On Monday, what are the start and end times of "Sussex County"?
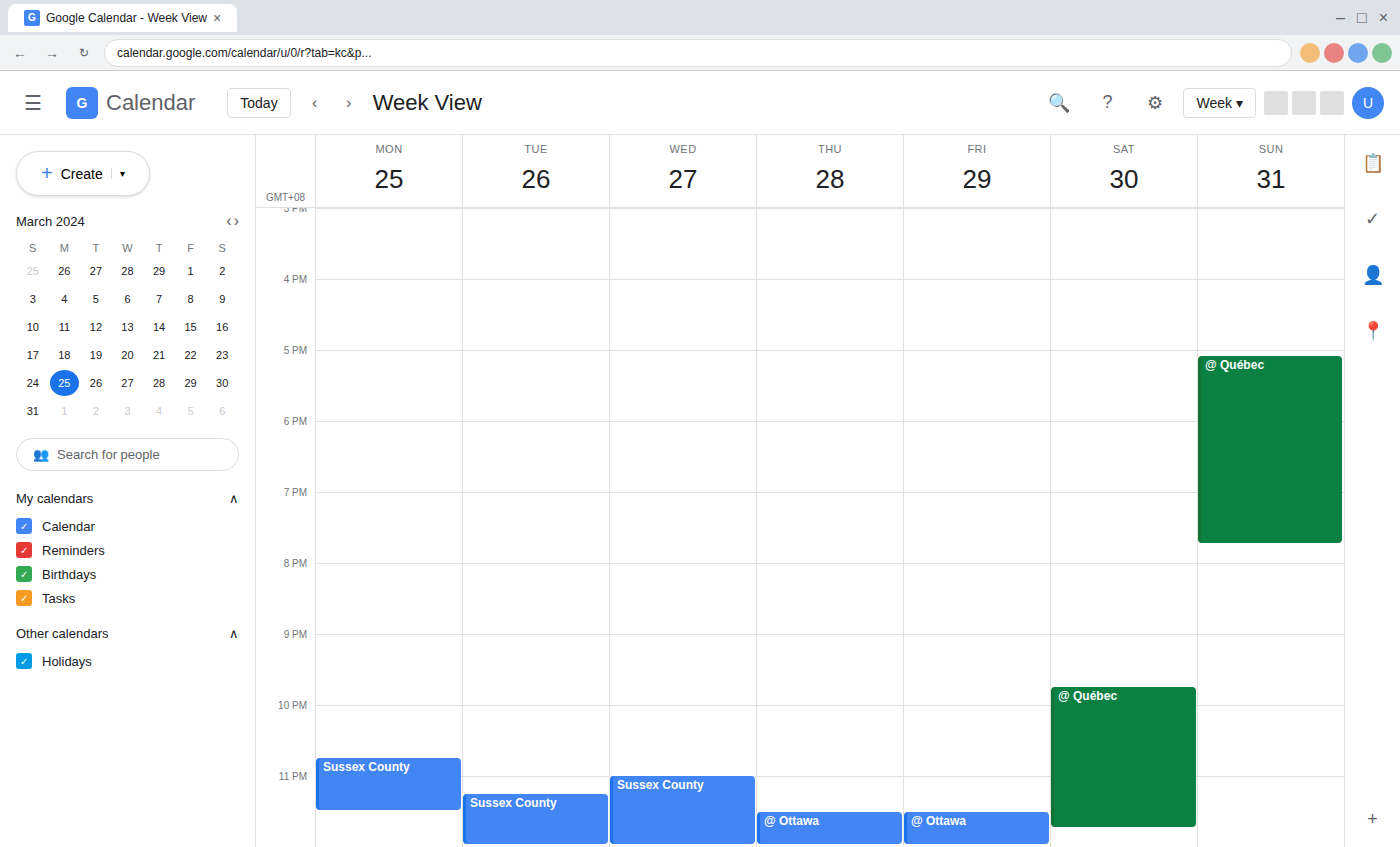
10:45 PM to 11:30 PM